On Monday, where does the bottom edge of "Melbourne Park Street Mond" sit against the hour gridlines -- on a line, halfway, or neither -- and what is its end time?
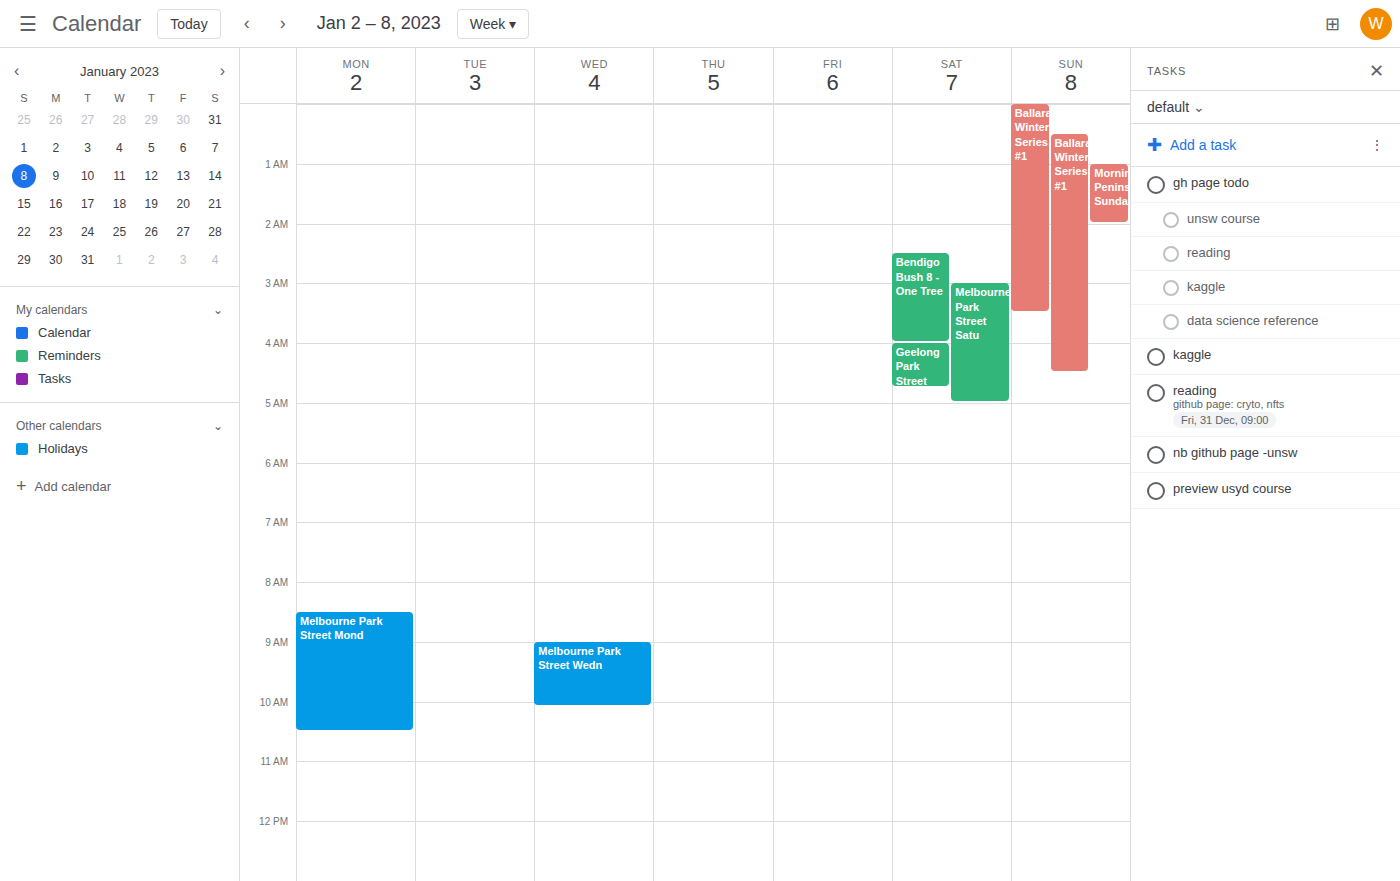
10:30 AM -- halfway between the 10 AM and 11 AM lines.